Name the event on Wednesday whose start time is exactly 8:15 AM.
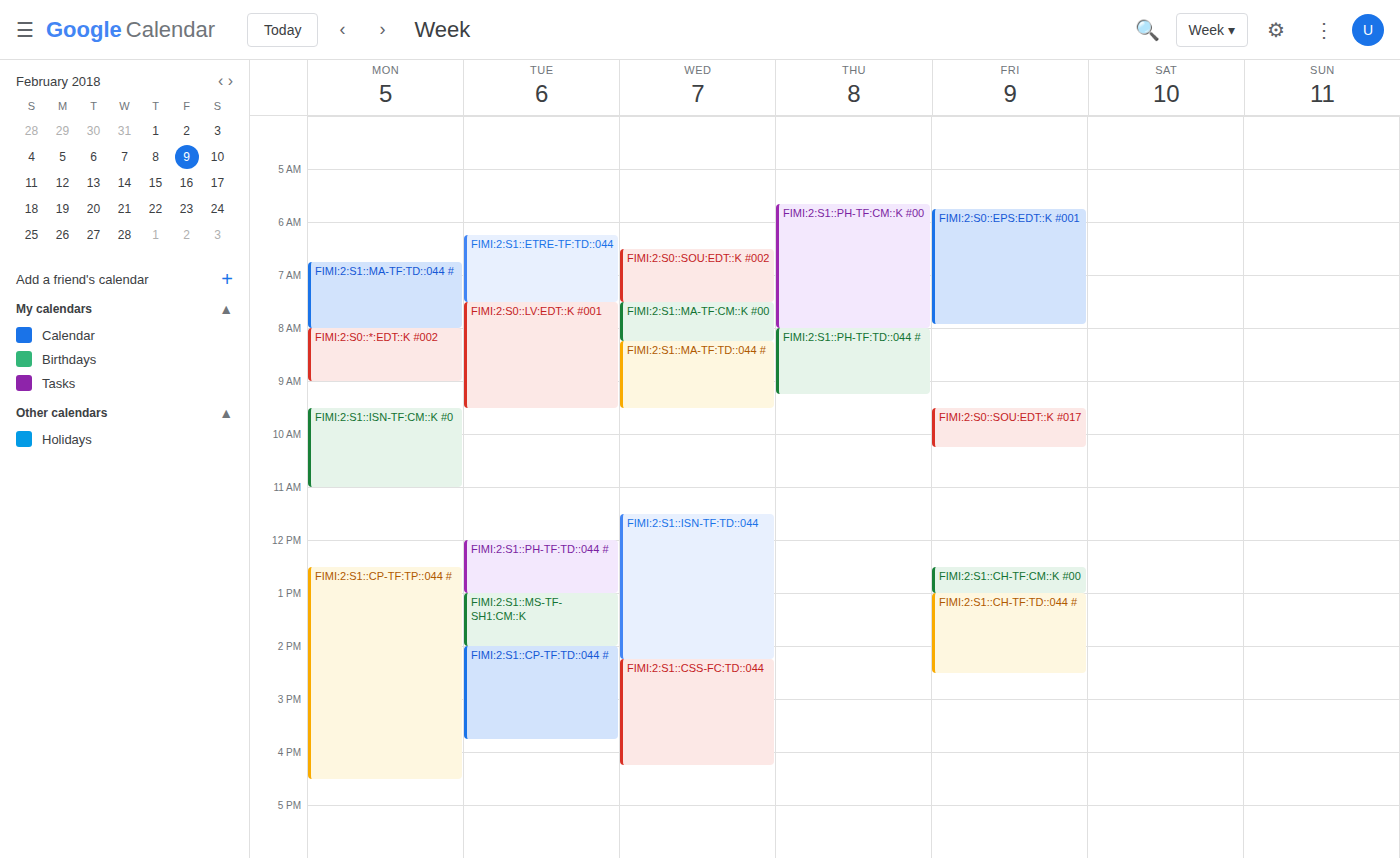
"FIMI:2:S1::MA-TF:TD::044 #"